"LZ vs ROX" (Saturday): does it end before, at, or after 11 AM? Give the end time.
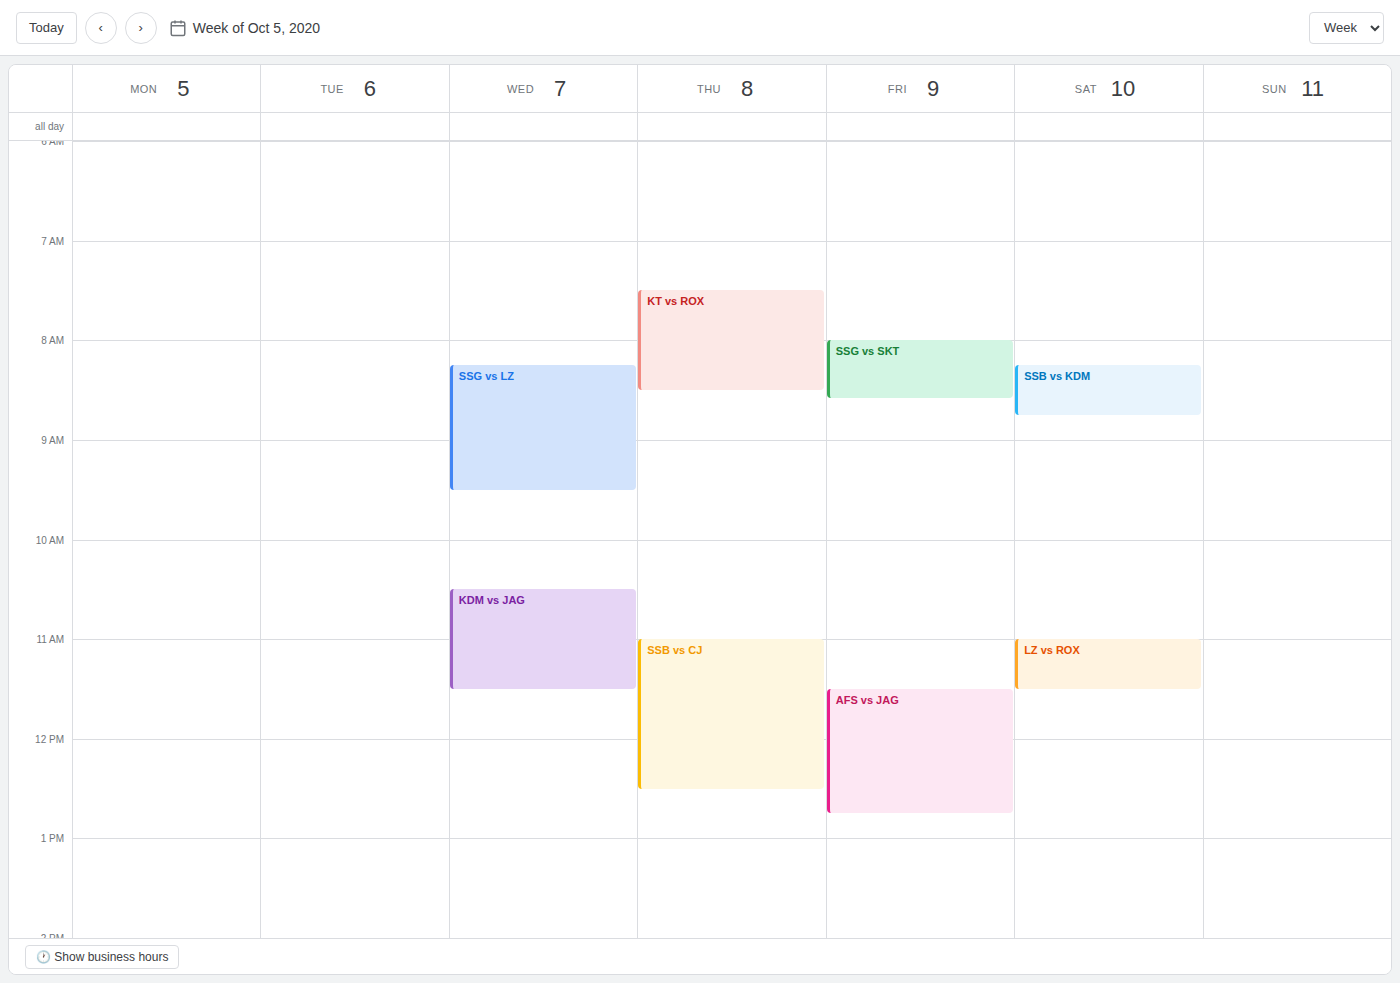
11:30 AM -- after 11 AM, 30 minutes below the 11 AM line.